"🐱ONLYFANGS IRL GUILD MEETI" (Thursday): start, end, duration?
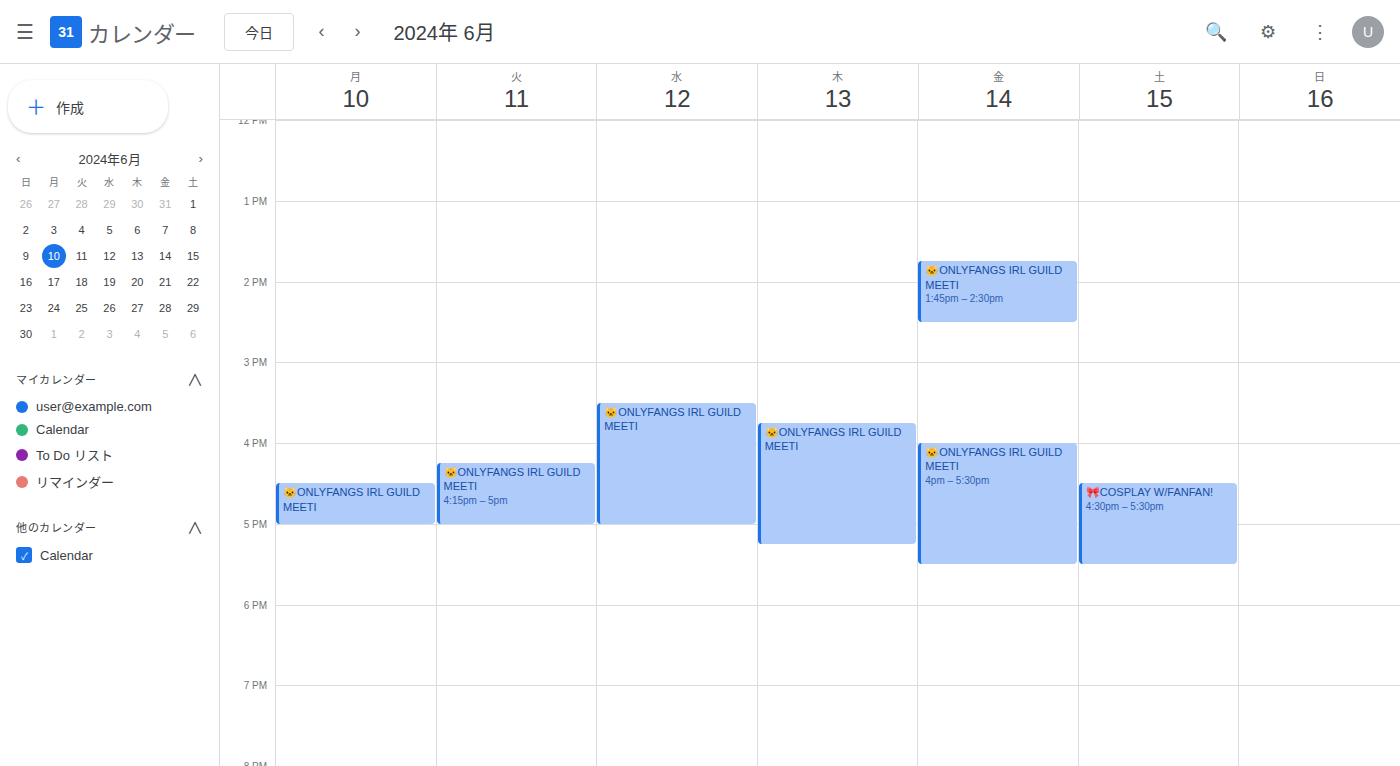
3:45 PM to 5:15 PM, 1 hour 30 minutes